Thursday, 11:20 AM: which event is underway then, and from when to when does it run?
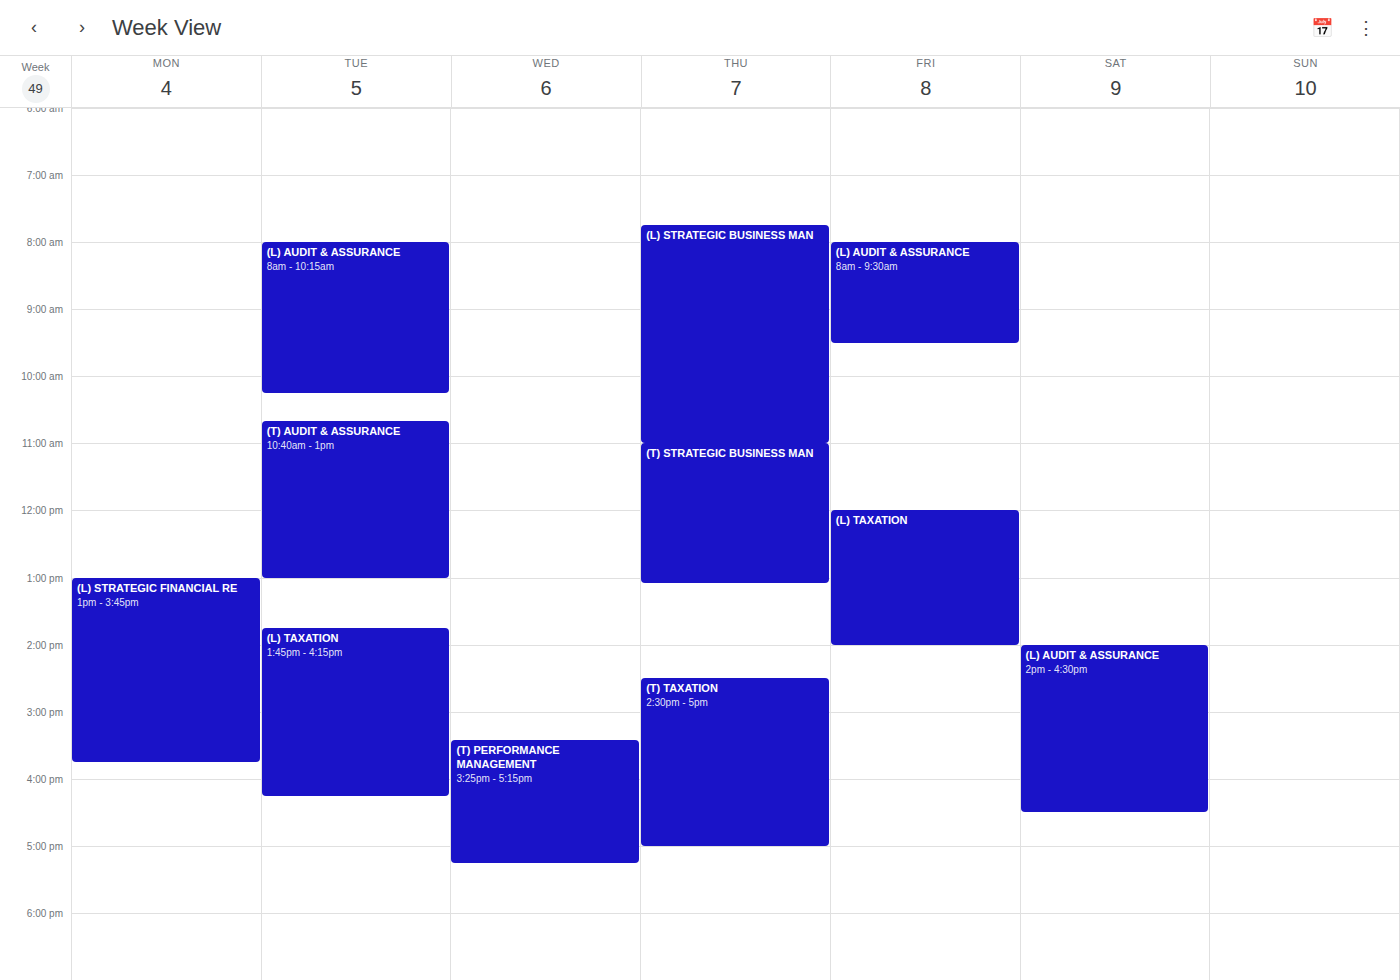
"(T) STRATEGIC BUSINESS MAN", 11:00 AM to 1:05 PM